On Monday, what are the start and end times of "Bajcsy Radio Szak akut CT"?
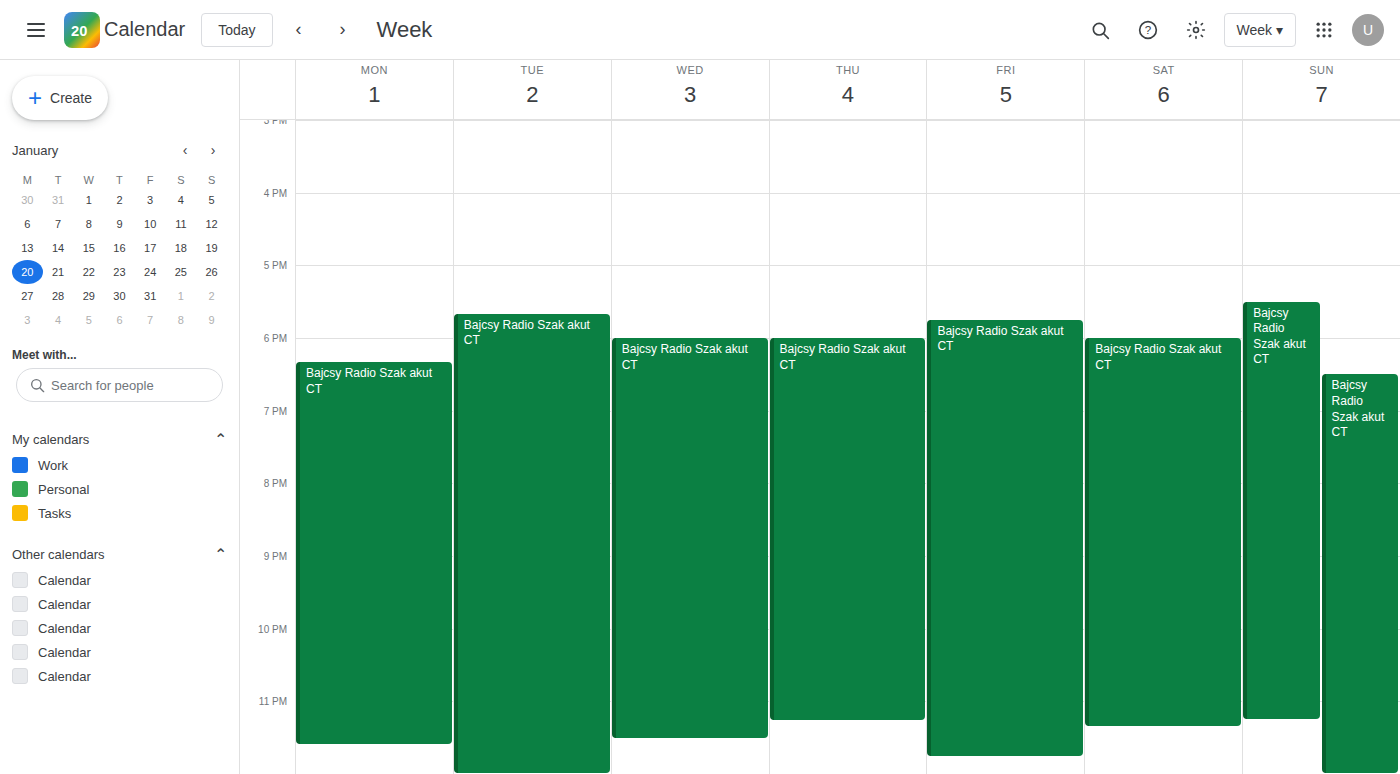
6:20 PM to 11:35 PM